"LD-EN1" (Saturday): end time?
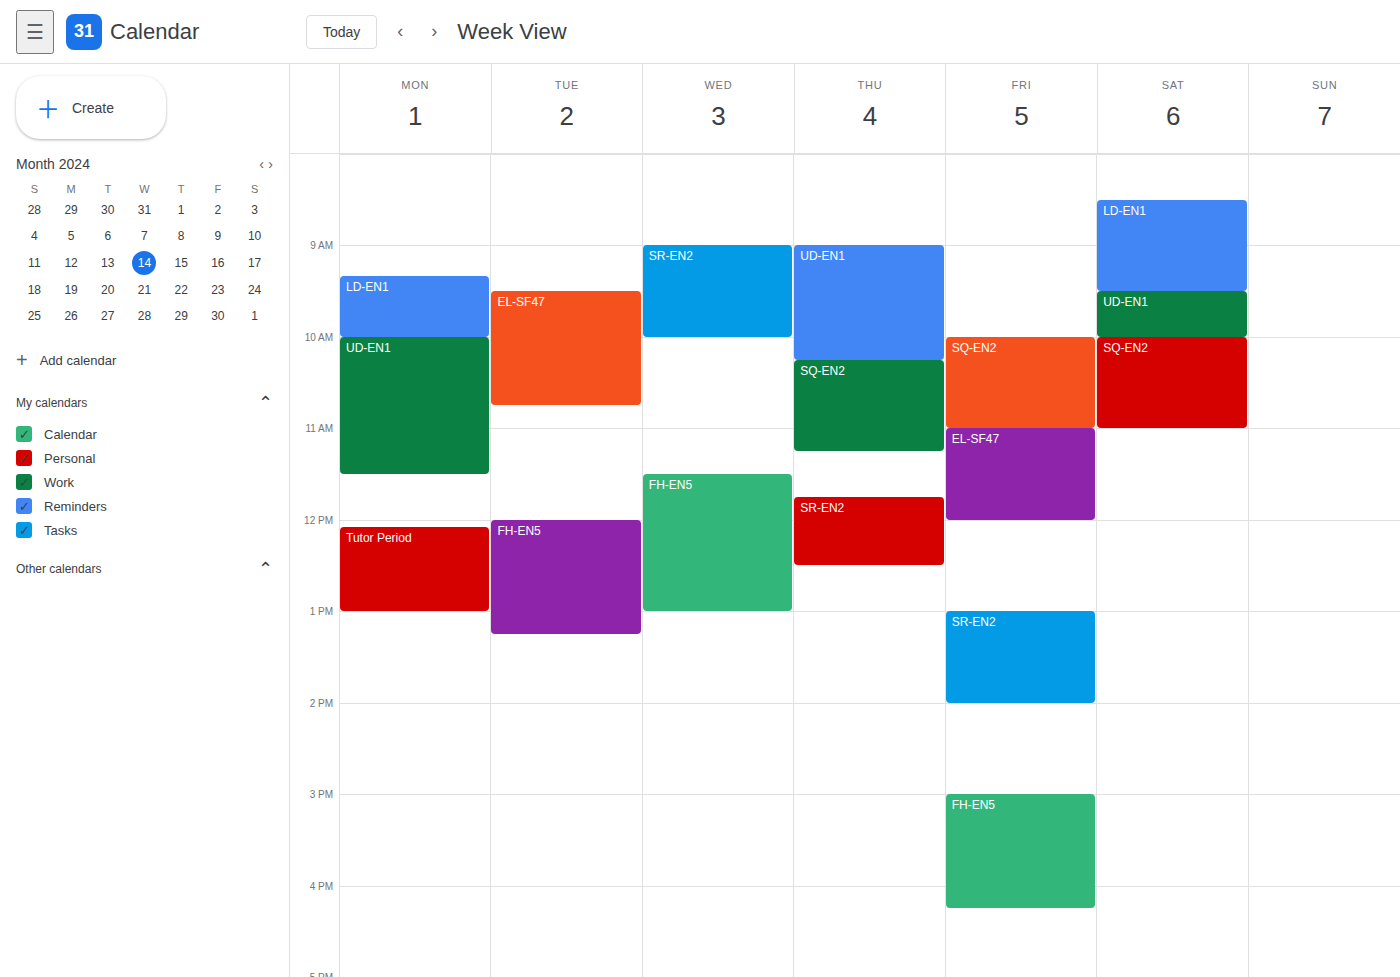
9:30 AM